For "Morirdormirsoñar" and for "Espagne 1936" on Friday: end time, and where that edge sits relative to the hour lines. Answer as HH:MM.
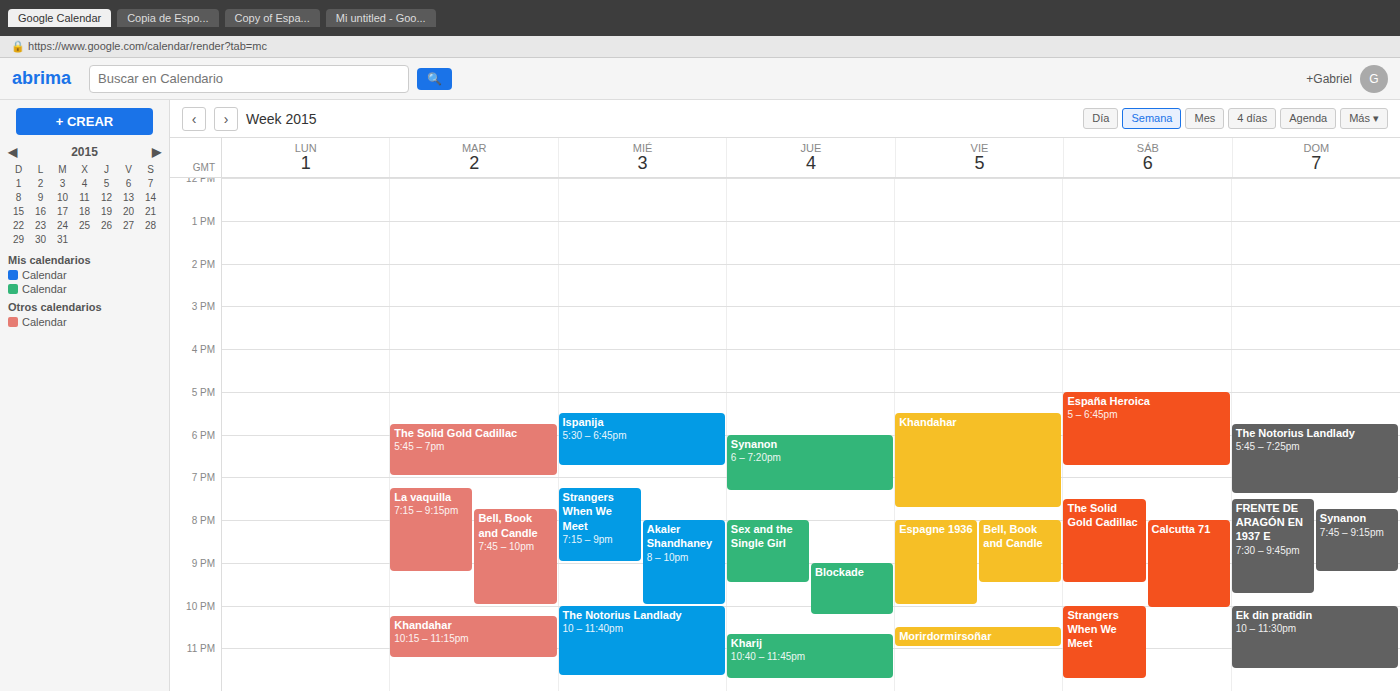
"Morirdormirsoñar": 23:00, exactly on the 23:00 line. "Espagne 1936": 22:00, exactly on the 22:00 line.